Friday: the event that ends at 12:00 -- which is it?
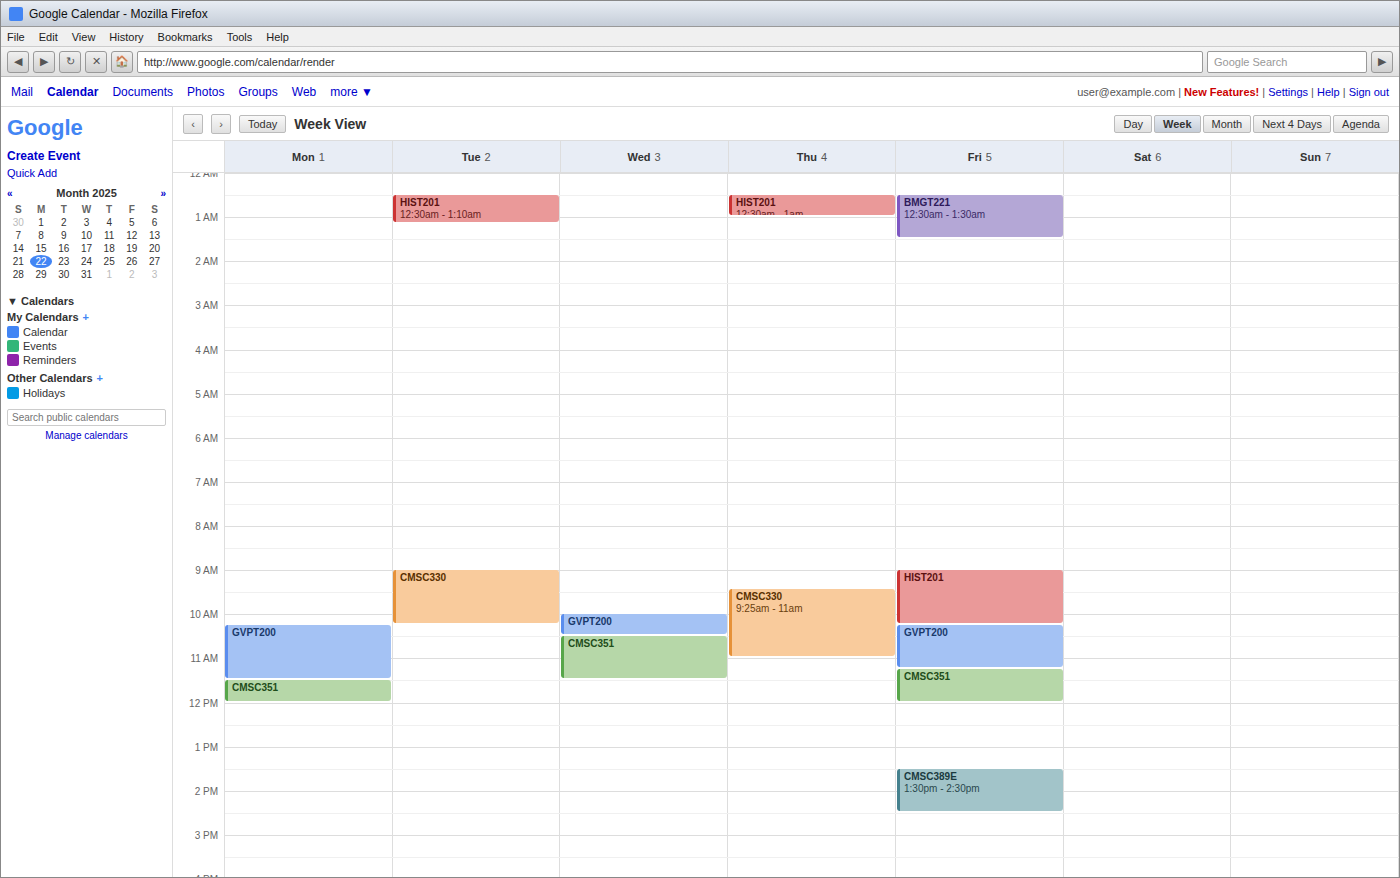
"CMSC351"